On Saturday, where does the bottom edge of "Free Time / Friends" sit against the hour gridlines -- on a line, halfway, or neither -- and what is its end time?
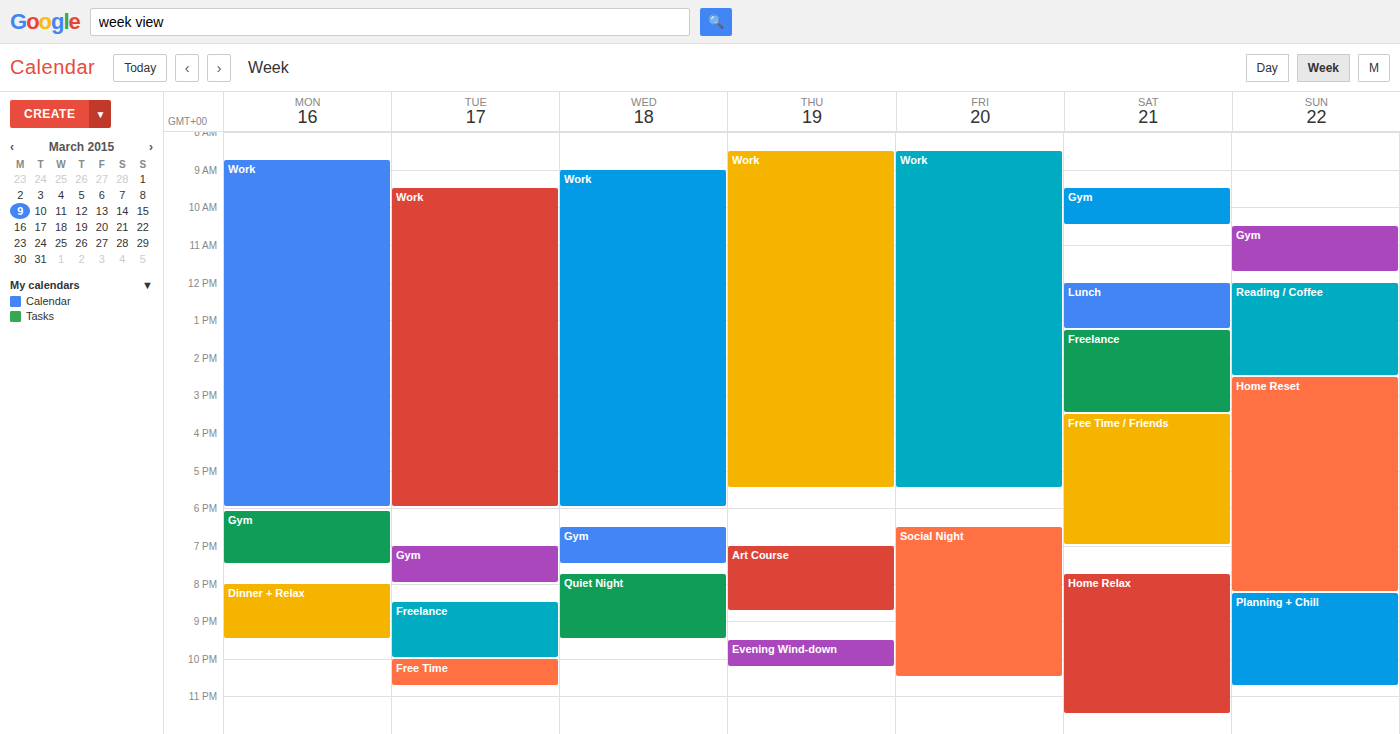
7:00 PM -- exactly on the 7 PM line.